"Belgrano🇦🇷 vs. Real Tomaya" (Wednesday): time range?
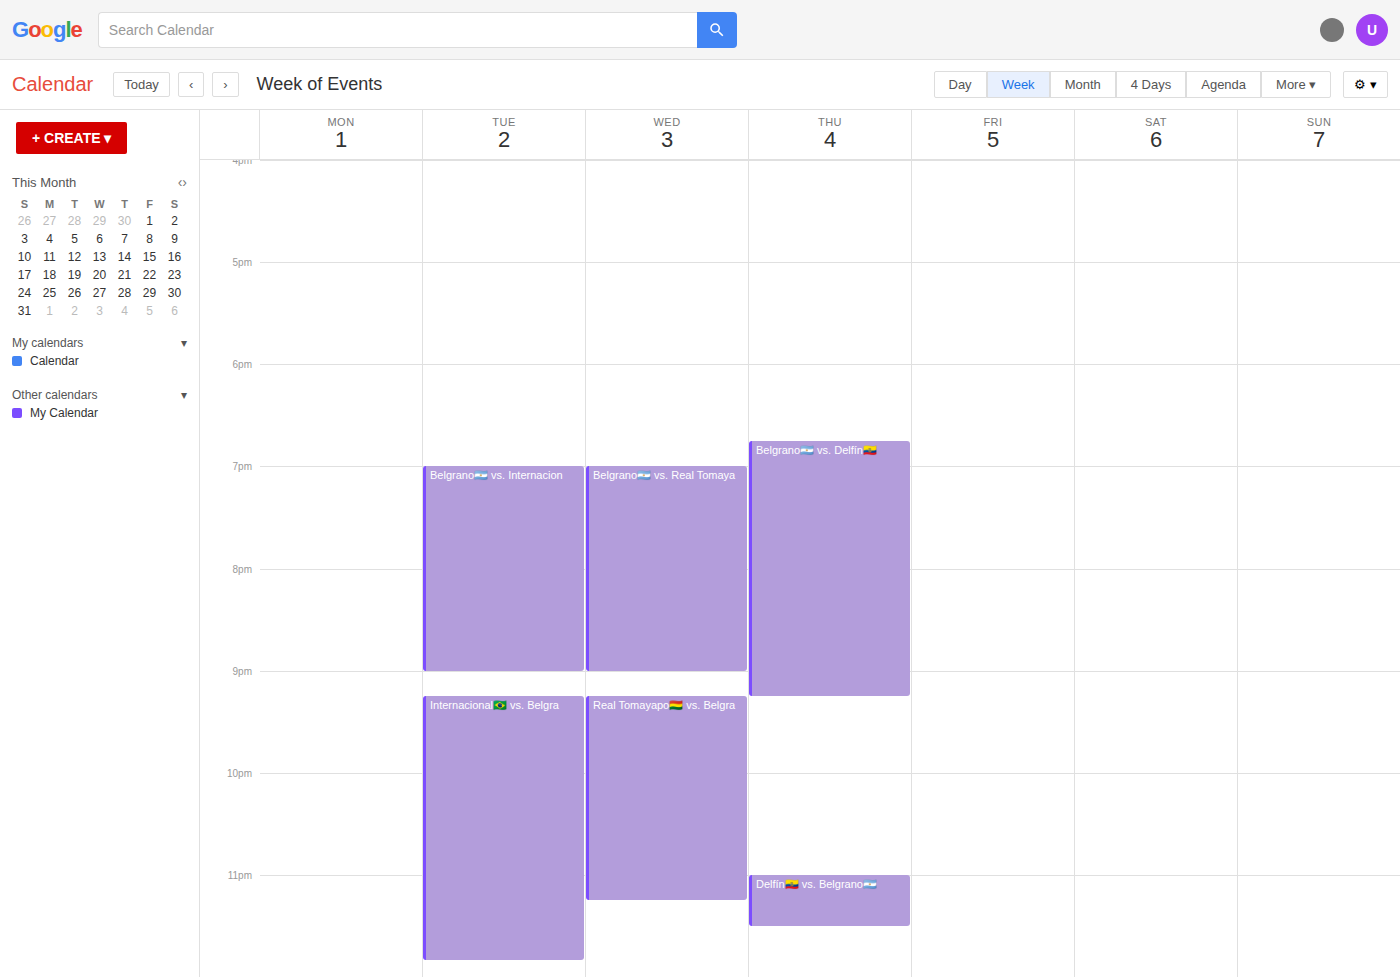
7:00 PM to 9:00 PM